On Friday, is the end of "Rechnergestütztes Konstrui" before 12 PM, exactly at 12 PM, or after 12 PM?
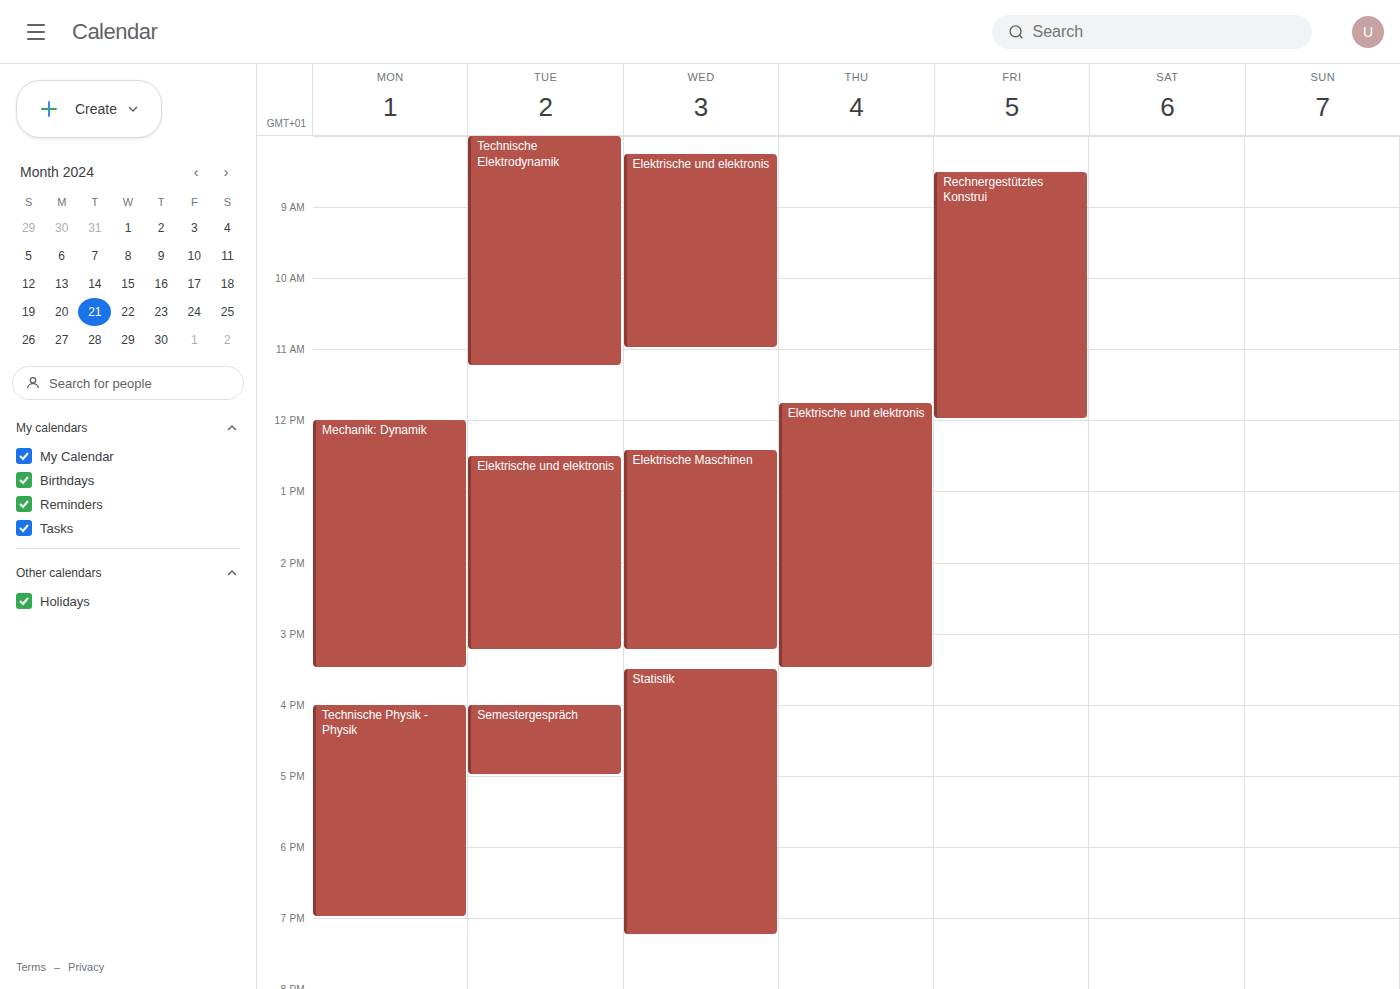
12:00 PM -- exactly at 12 PM, on the 12 PM line.